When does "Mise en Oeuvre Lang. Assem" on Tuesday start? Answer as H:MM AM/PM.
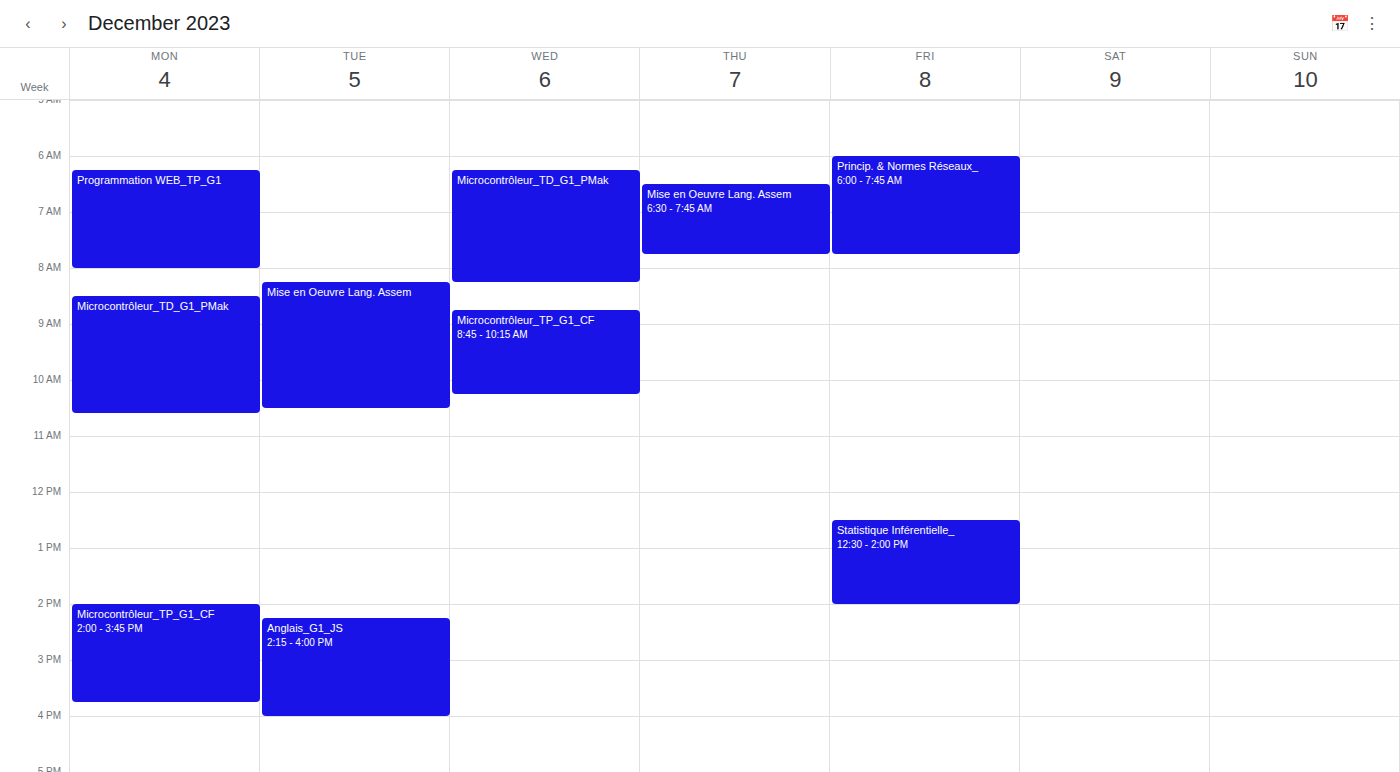
8:15 AM